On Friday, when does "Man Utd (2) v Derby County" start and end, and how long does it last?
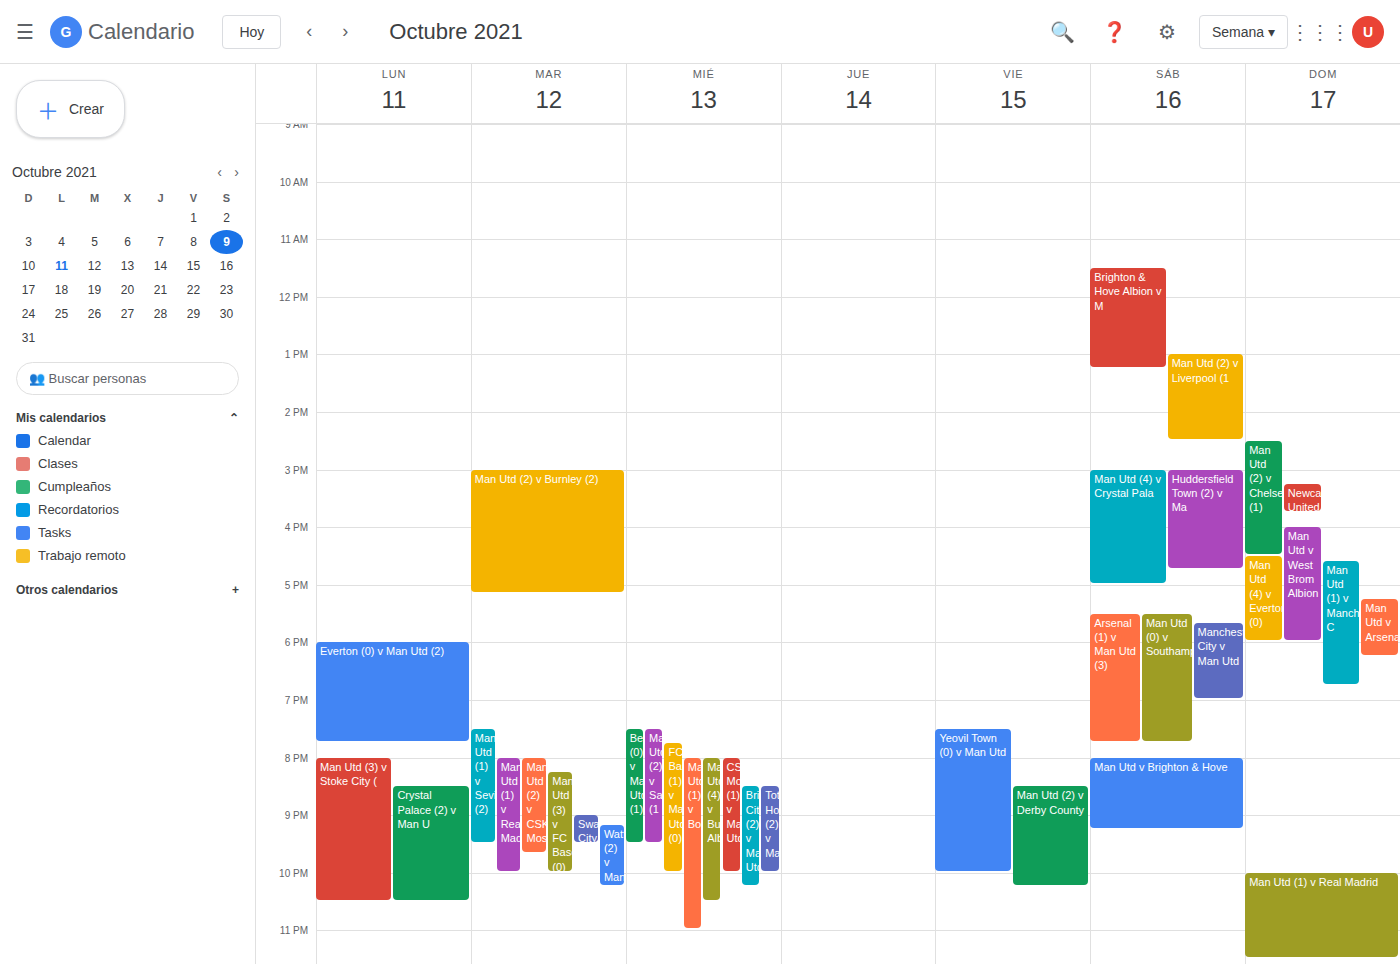
8:30 PM to 10:15 PM, 1 hour 45 minutes